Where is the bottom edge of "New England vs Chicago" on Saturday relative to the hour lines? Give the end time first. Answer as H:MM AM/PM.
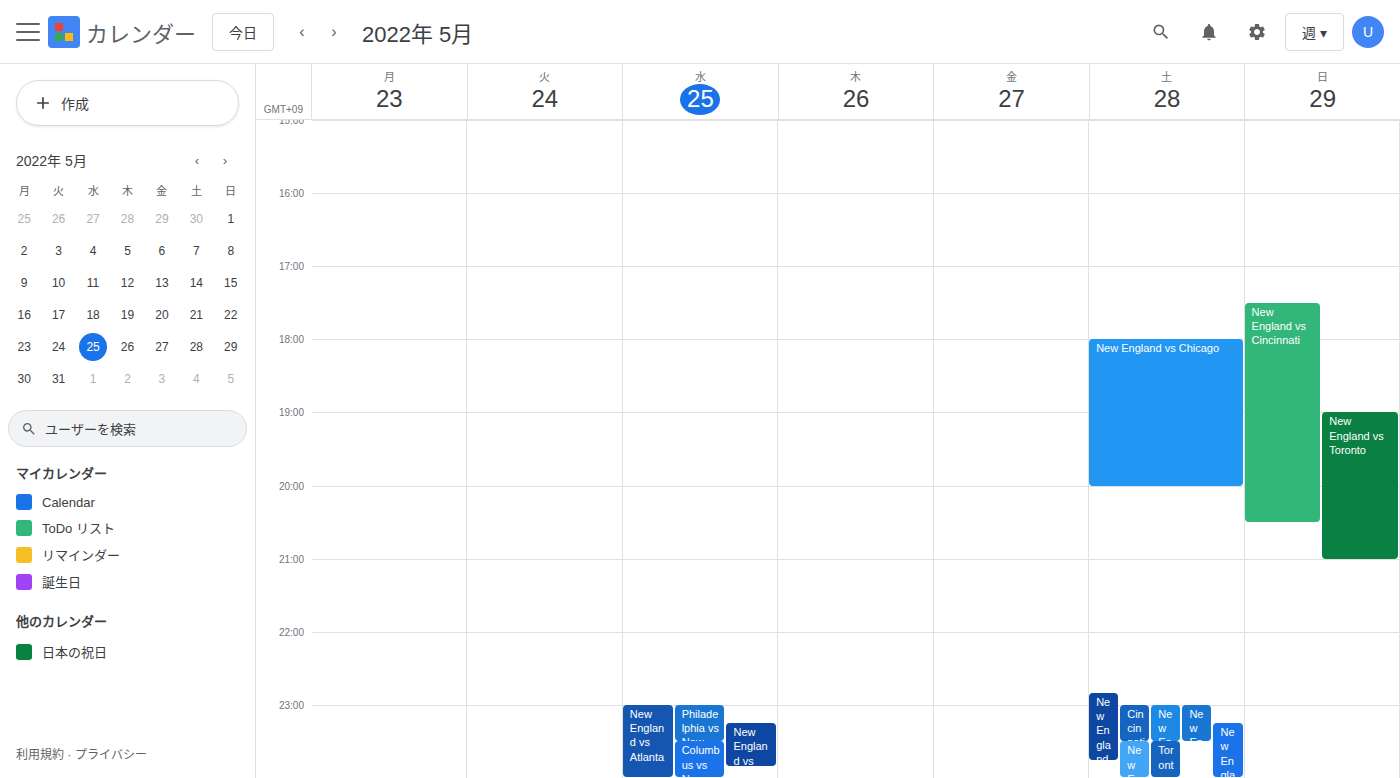
8:00 PM -- exactly on the 8 PM line.